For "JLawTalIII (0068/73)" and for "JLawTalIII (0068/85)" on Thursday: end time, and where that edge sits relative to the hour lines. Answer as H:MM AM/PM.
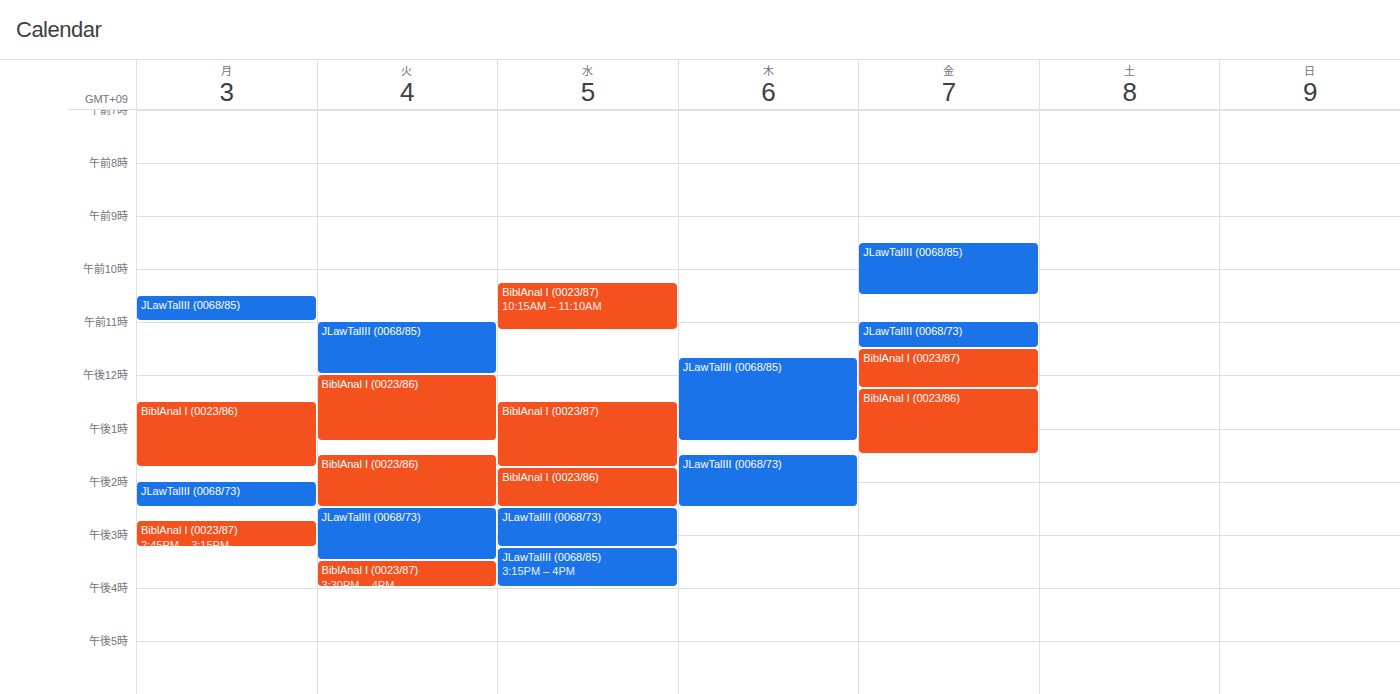
"JLawTalIII (0068/73)": 2:30 PM, halfway between the 2 PM and 3 PM lines. "JLawTalIII (0068/85)": 1:15 PM, neither: a quarter of the way from the 1 PM line to the 2 PM line.